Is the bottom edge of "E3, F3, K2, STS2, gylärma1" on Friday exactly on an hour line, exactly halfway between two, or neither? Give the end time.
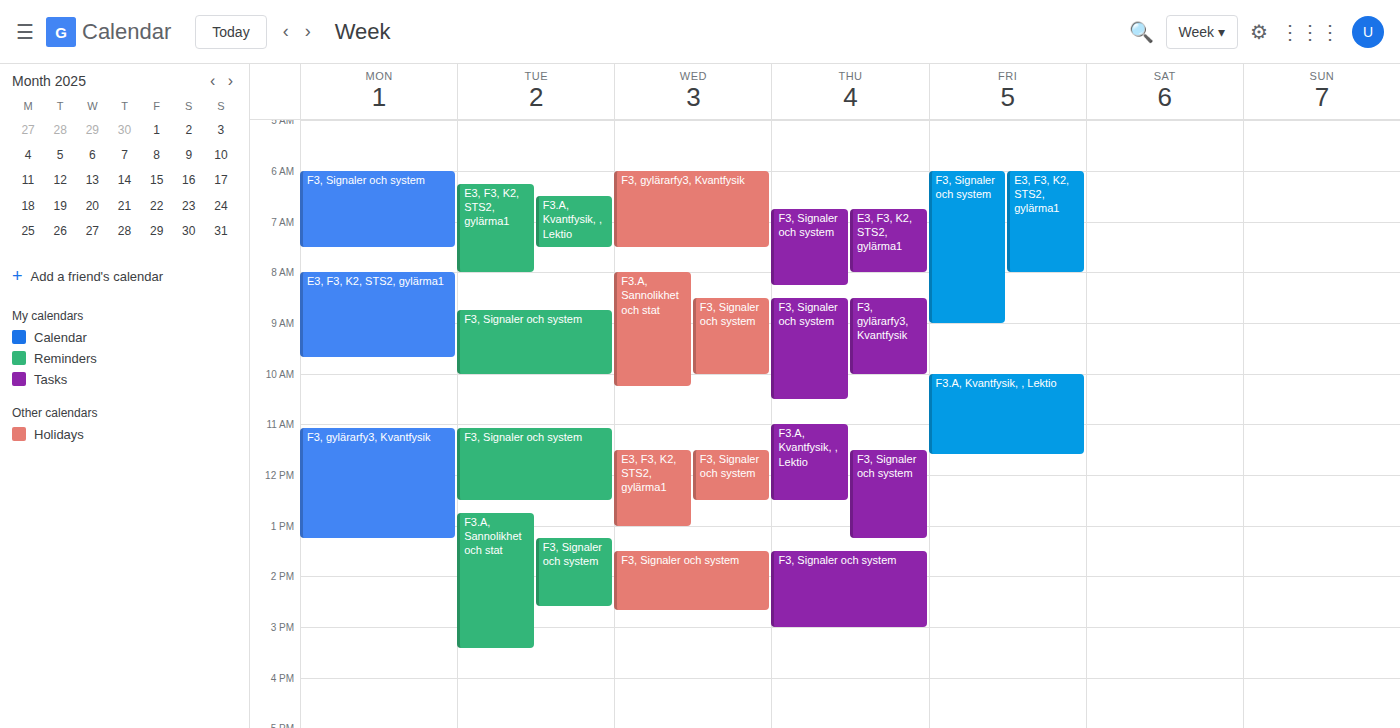
08:00 -- exactly on the 08:00 line.